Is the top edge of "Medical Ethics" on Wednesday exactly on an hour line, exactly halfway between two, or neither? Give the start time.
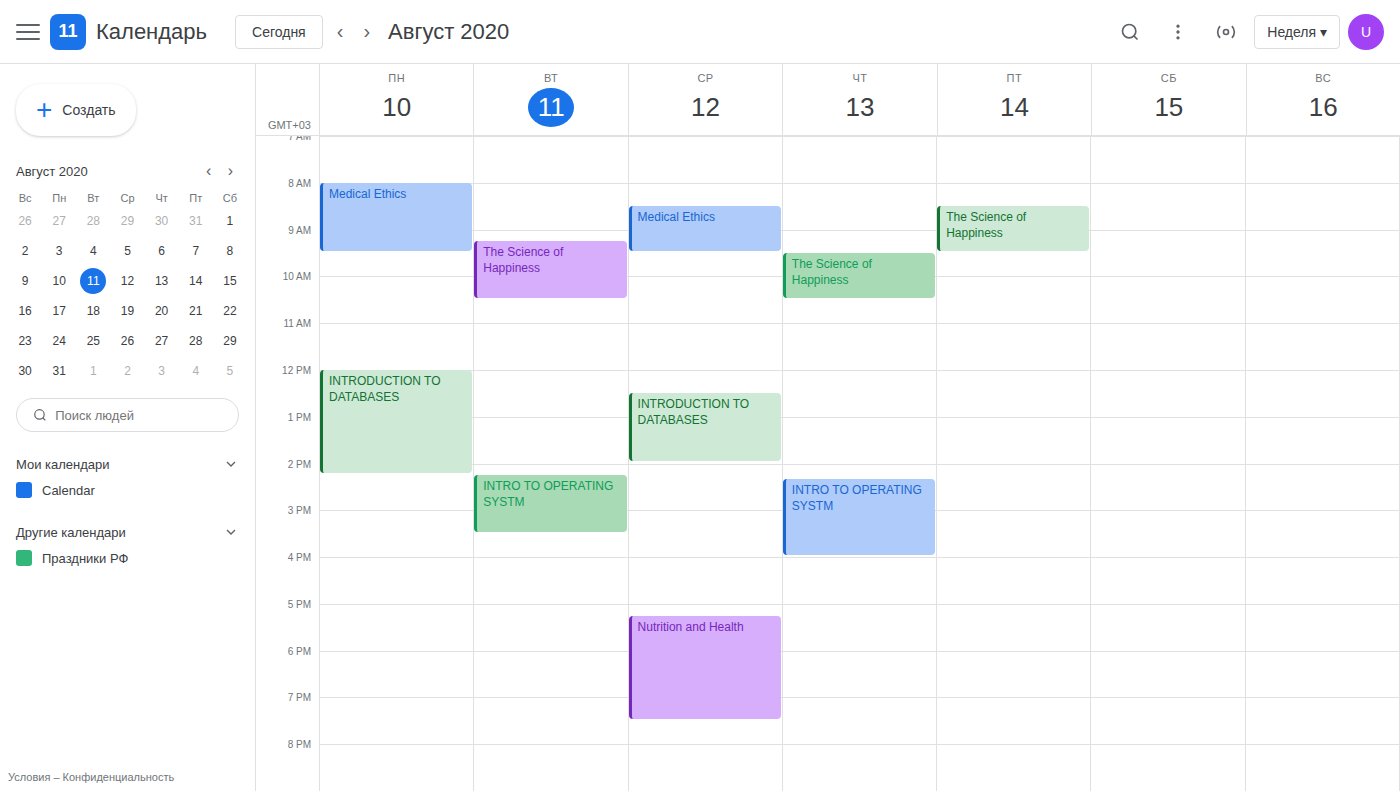
08:30 -- halfway between the 08:00 and 09:00 lines.